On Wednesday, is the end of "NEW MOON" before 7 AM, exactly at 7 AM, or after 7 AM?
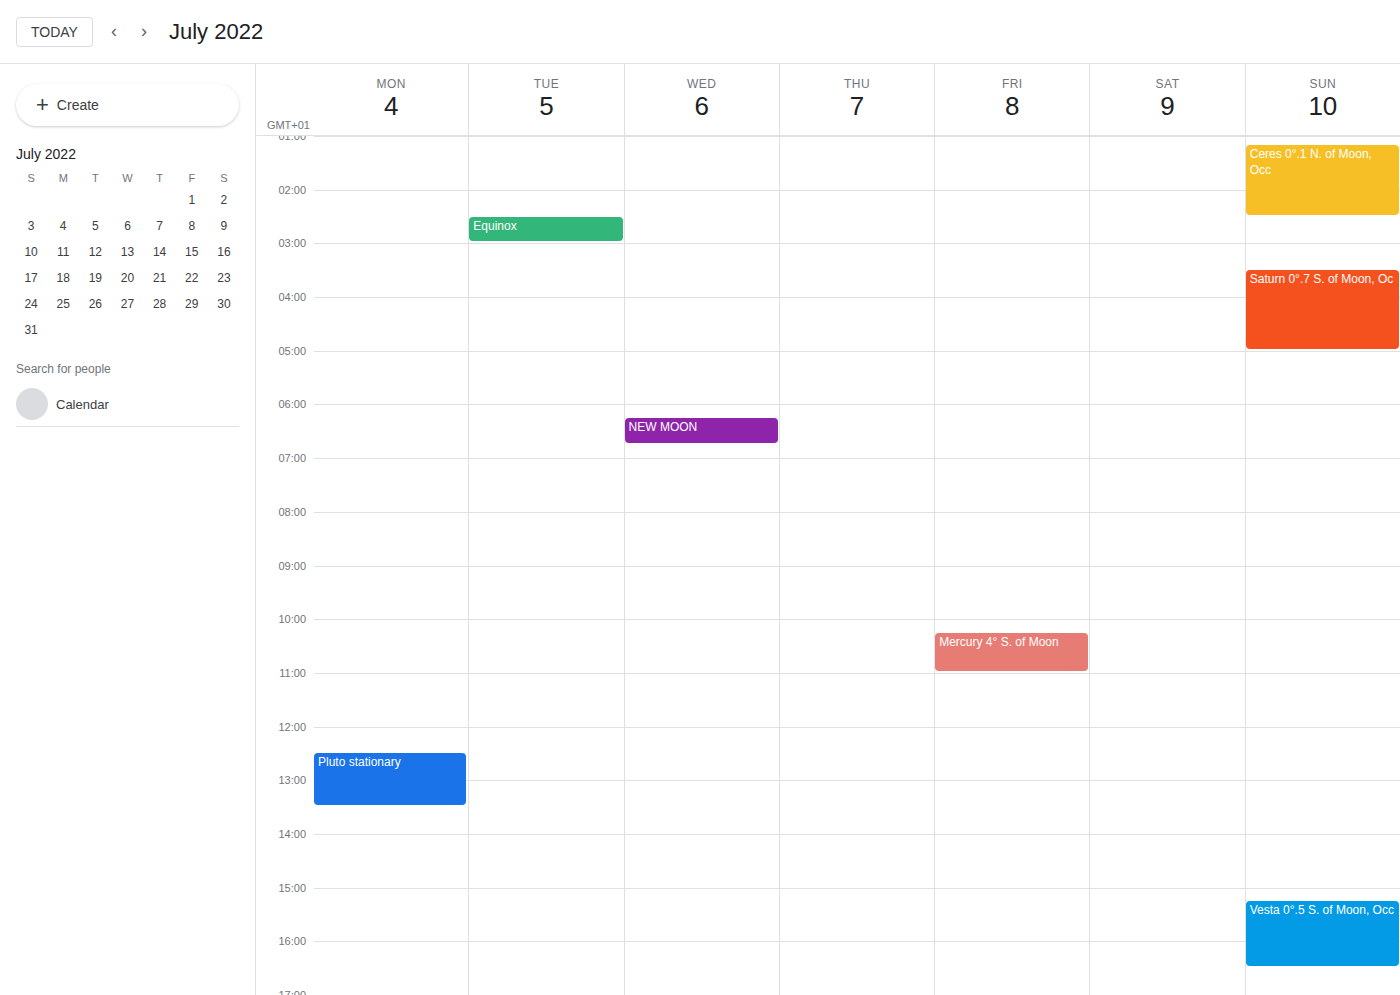
6:45 AM -- before 7 AM, 15 minutes above the 7 AM line.